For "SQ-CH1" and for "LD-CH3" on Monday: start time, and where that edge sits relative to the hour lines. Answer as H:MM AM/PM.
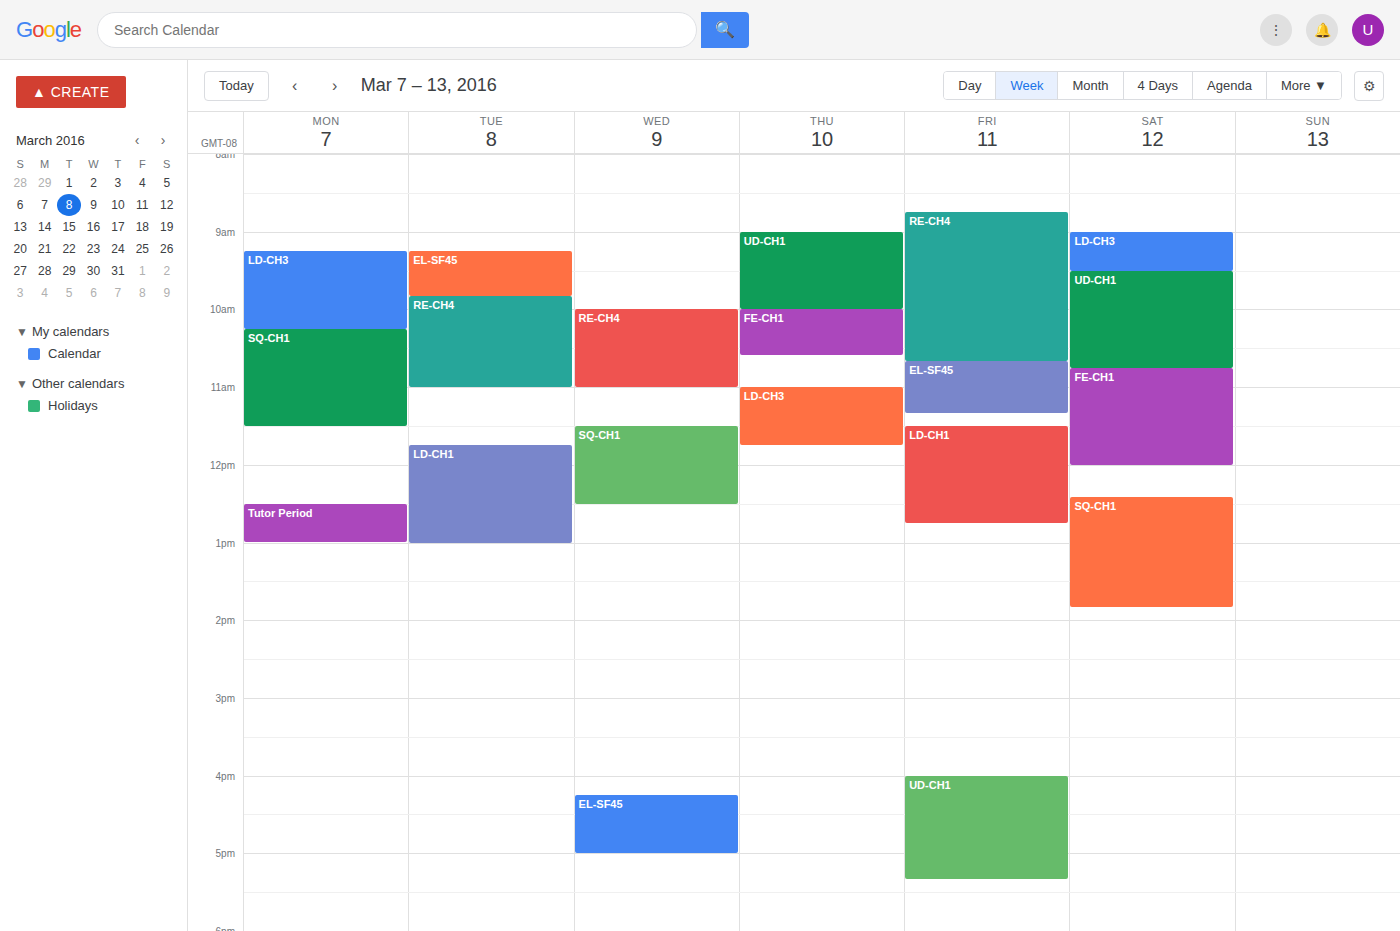
"SQ-CH1": 10:15 AM, neither: a quarter of the way from the 10 AM line to the 11 AM line. "LD-CH3": 9:15 AM, neither: a quarter of the way from the 9 AM line to the 10 AM line.